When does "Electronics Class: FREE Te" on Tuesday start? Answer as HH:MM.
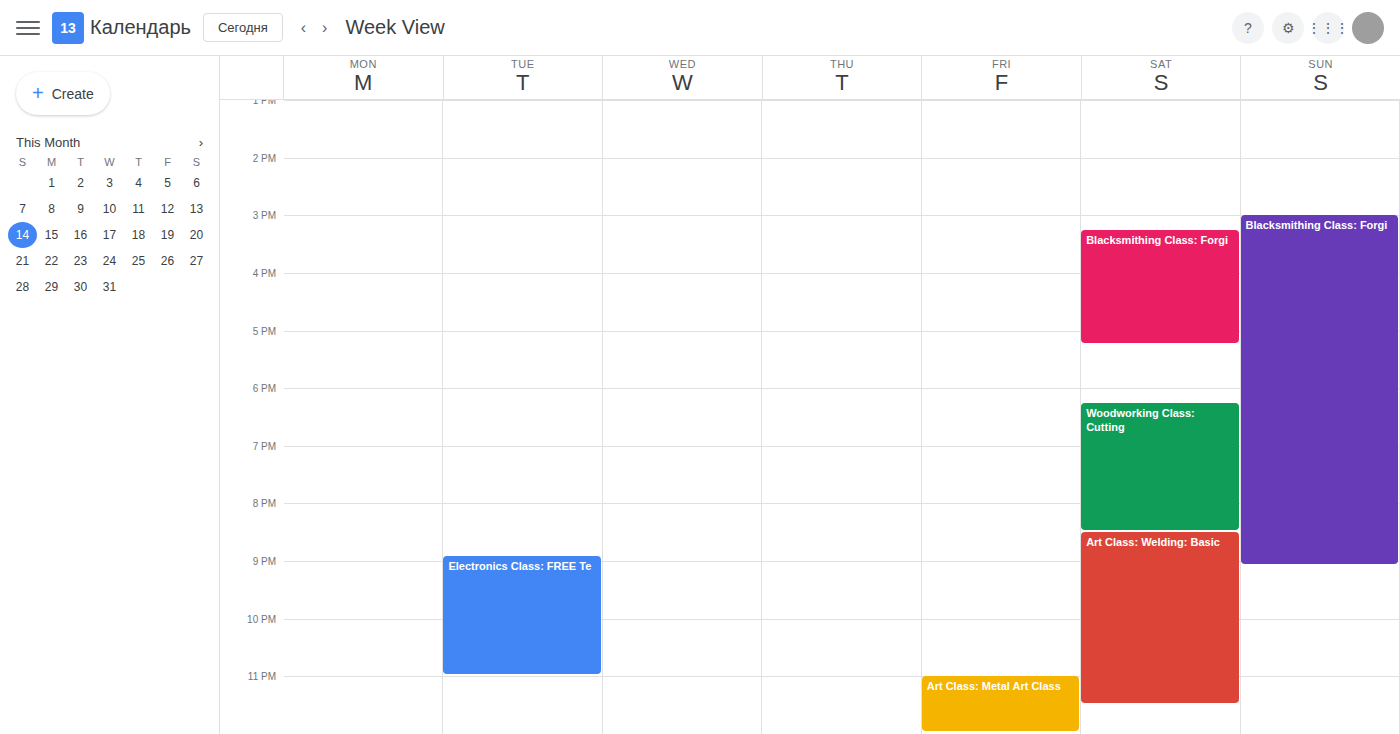
20:55